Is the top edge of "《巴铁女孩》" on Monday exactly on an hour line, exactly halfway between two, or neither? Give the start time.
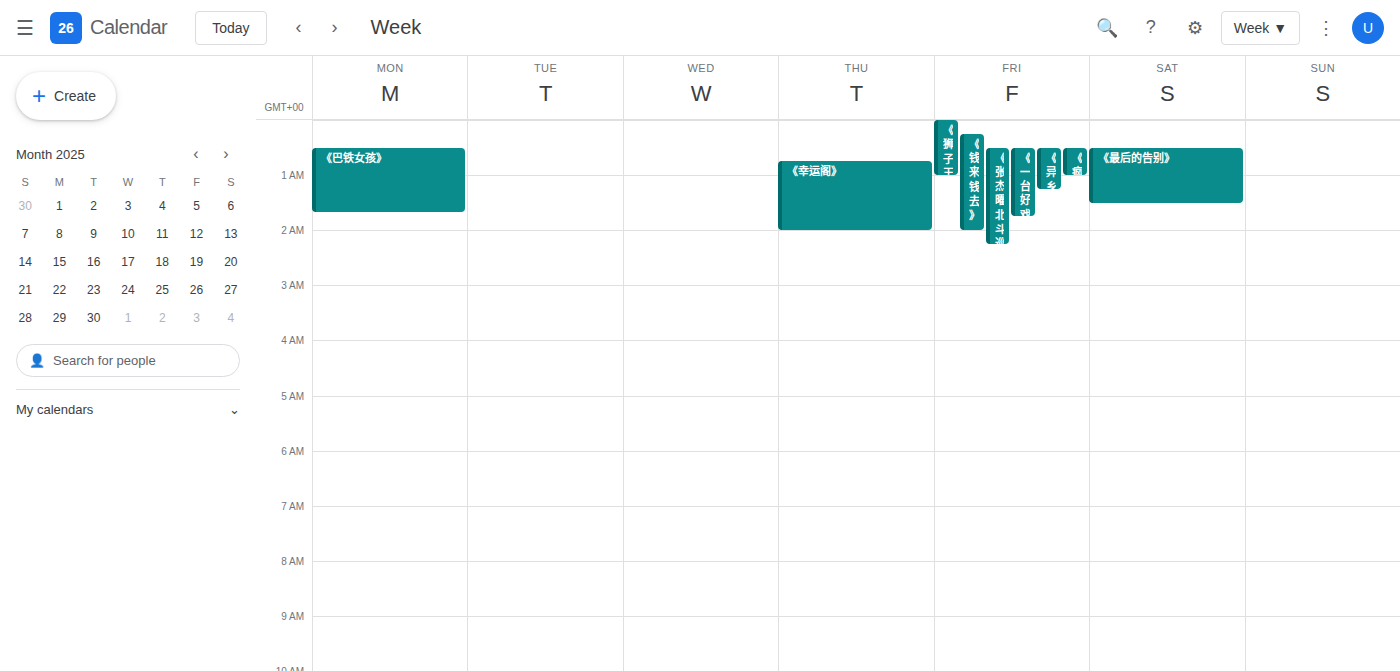
12:30 AM -- halfway between the 12 AM and 1 AM lines.